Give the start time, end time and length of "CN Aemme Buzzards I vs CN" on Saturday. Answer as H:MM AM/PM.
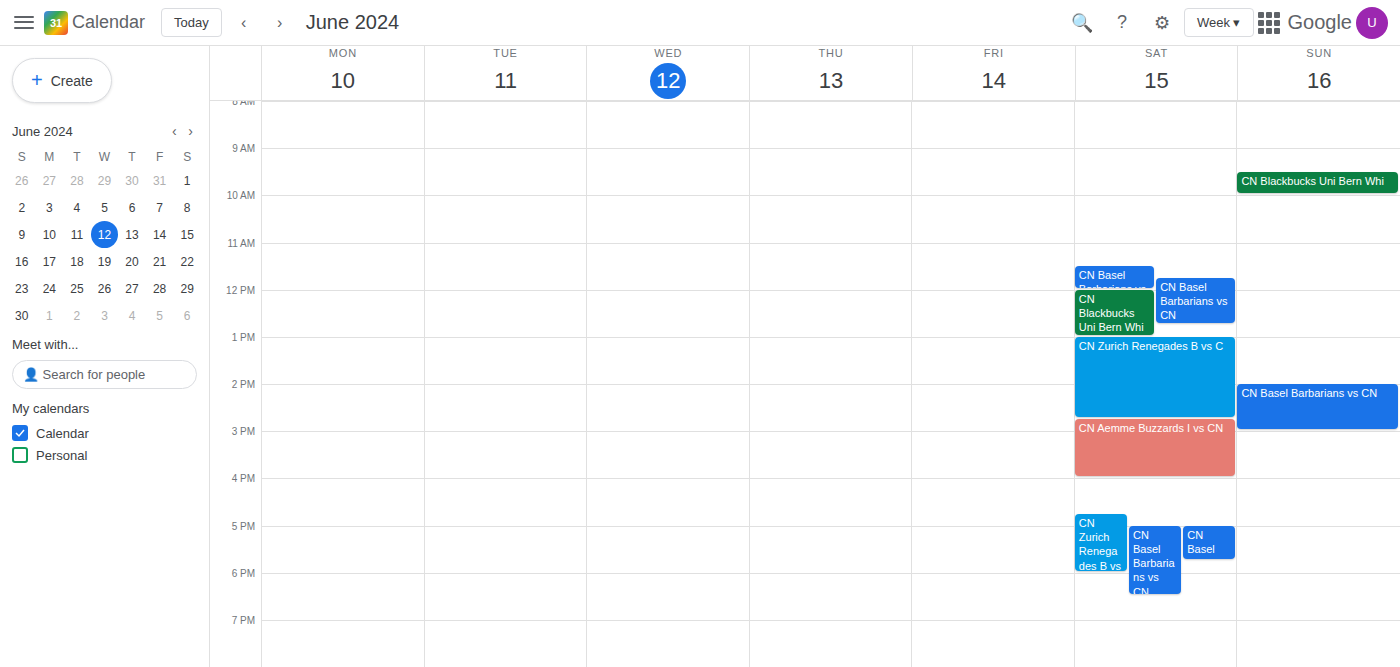
2:45 PM to 4:00 PM, 1 hour 15 minutes